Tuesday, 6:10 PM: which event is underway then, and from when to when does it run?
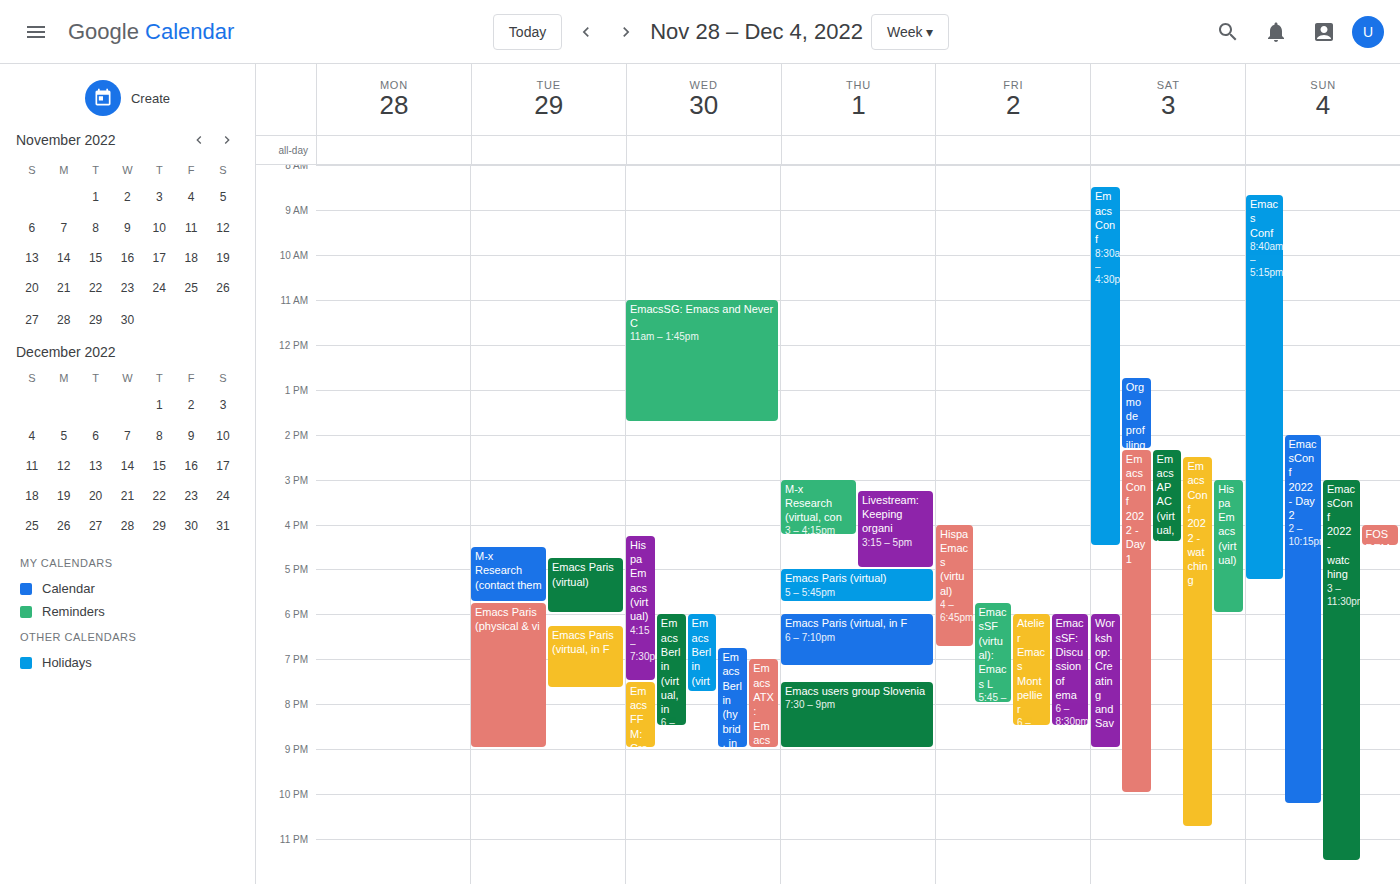
"Emacs Paris (physical & vi", 5:45 PM to 9:00 PM